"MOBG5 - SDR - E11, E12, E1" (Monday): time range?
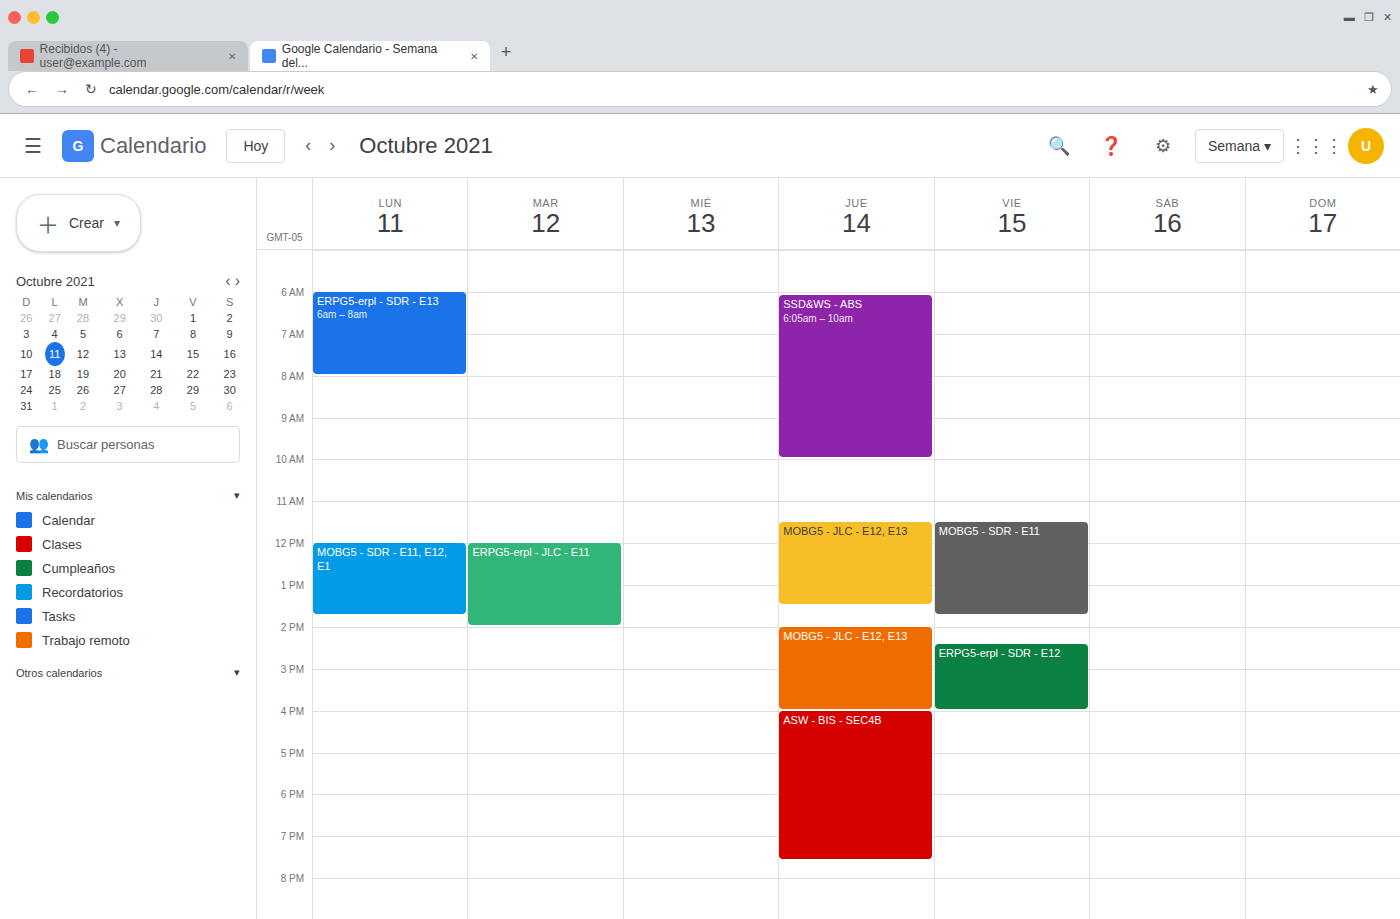
12:00 PM to 1:45 PM